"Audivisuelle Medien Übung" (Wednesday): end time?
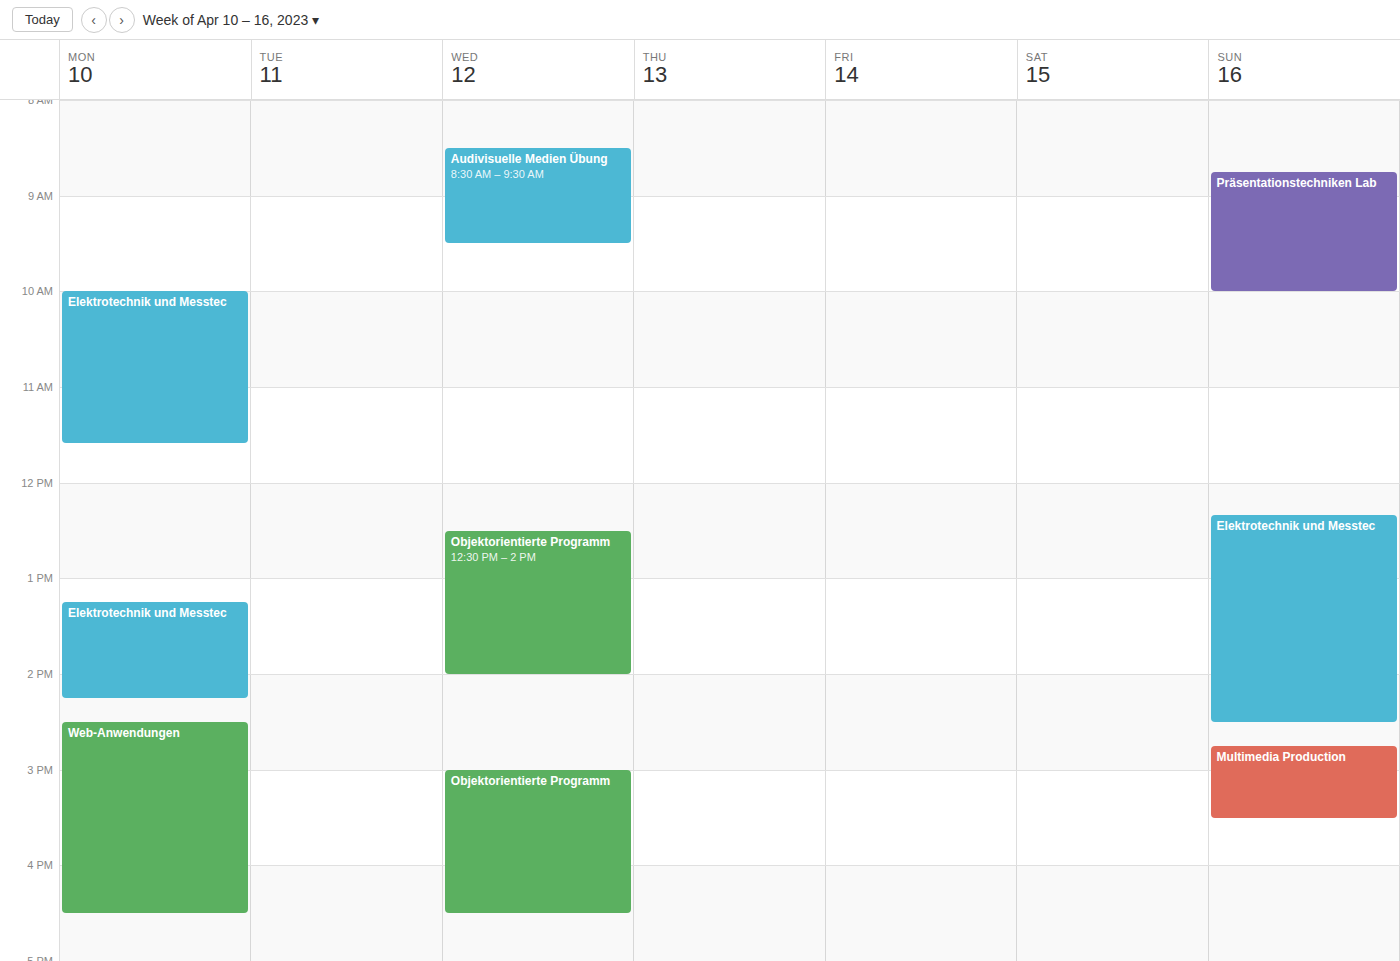
9:30 AM